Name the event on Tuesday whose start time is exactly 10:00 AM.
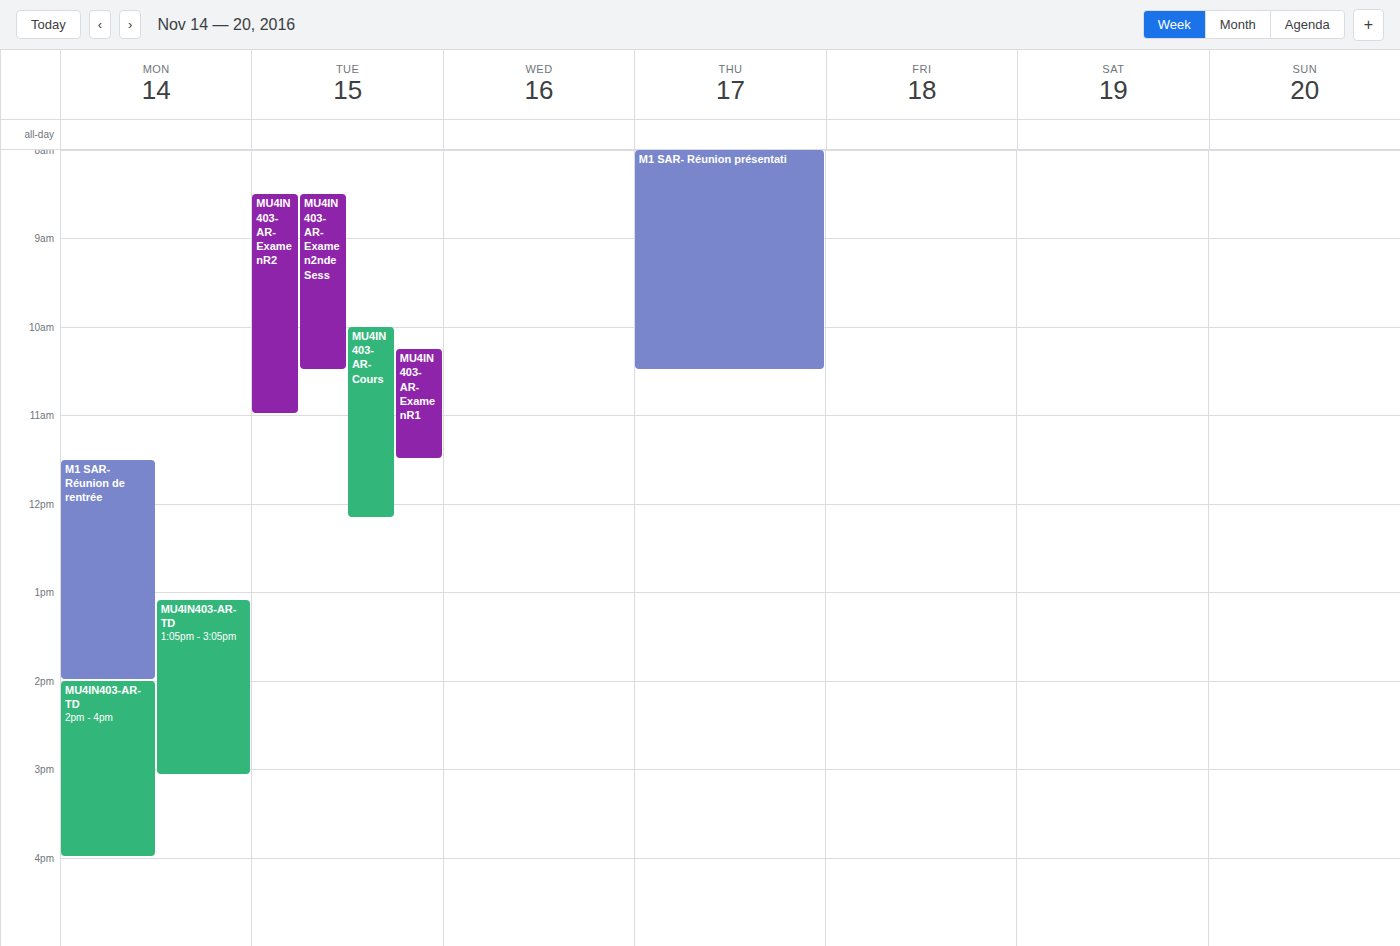
"MU4IN403-AR-Cours"